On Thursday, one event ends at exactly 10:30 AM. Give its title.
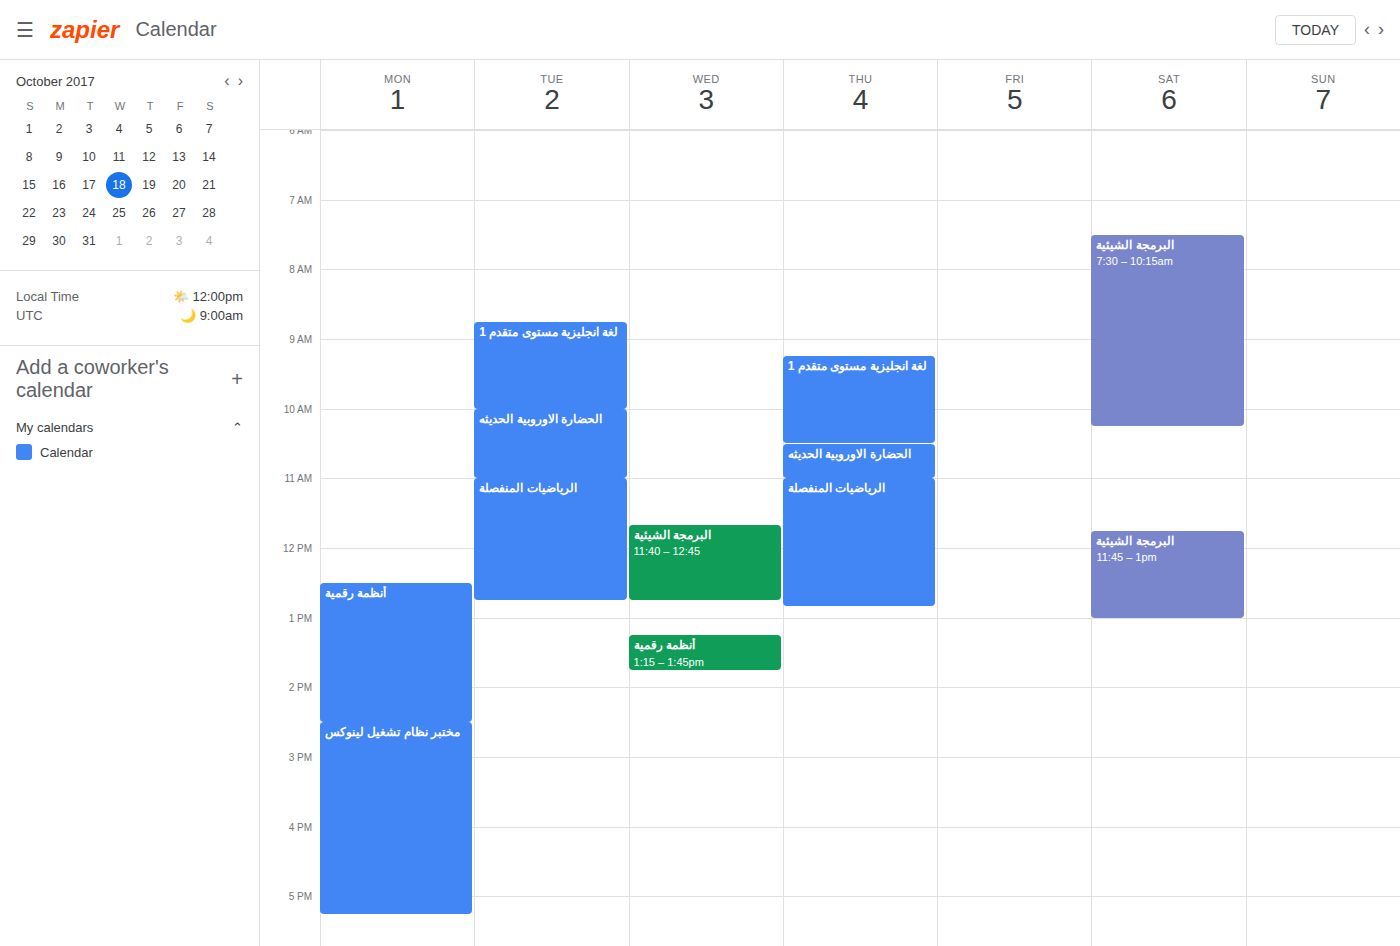
"لغة انجليزية مستوى متقدم 1"